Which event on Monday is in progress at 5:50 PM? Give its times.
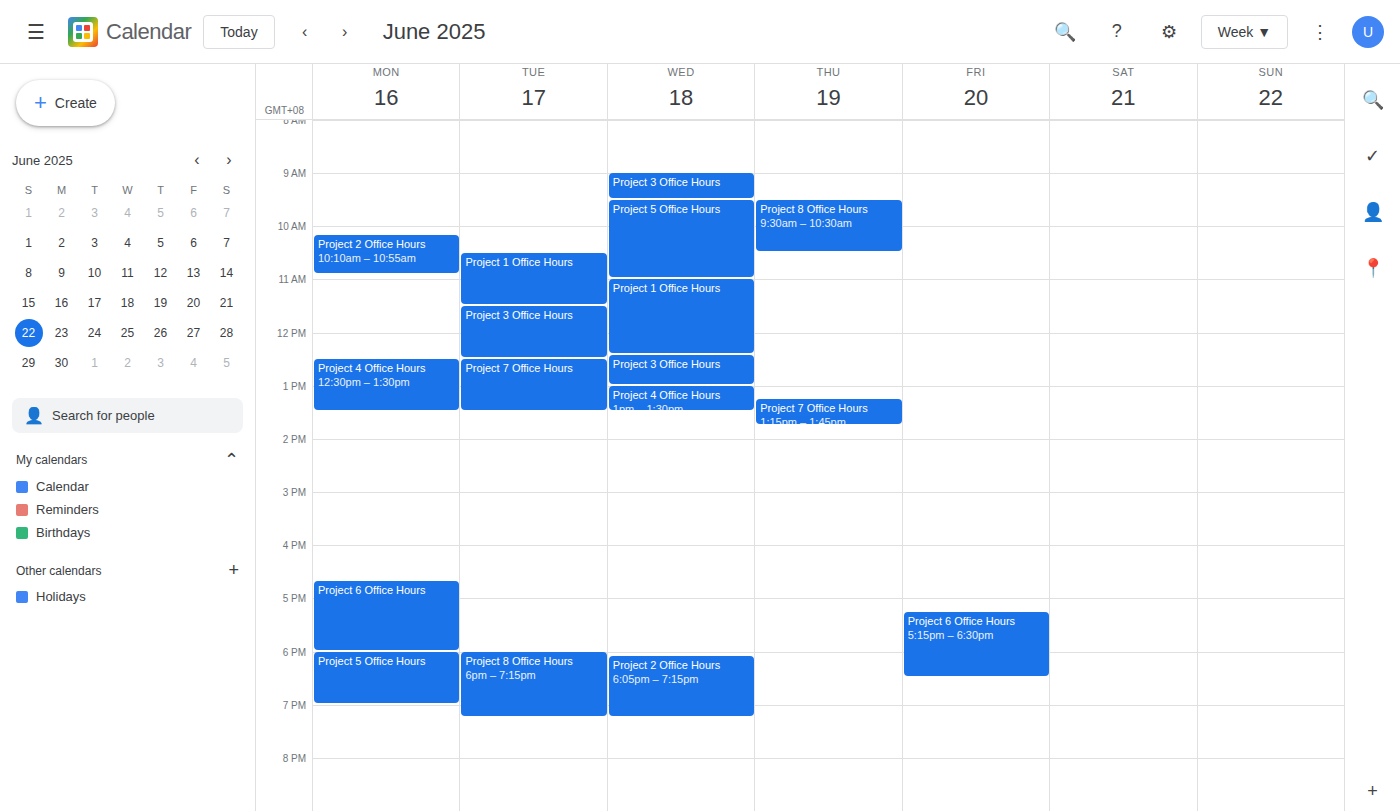
"Project 6 Office Hours", 4:40 PM to 6:00 PM